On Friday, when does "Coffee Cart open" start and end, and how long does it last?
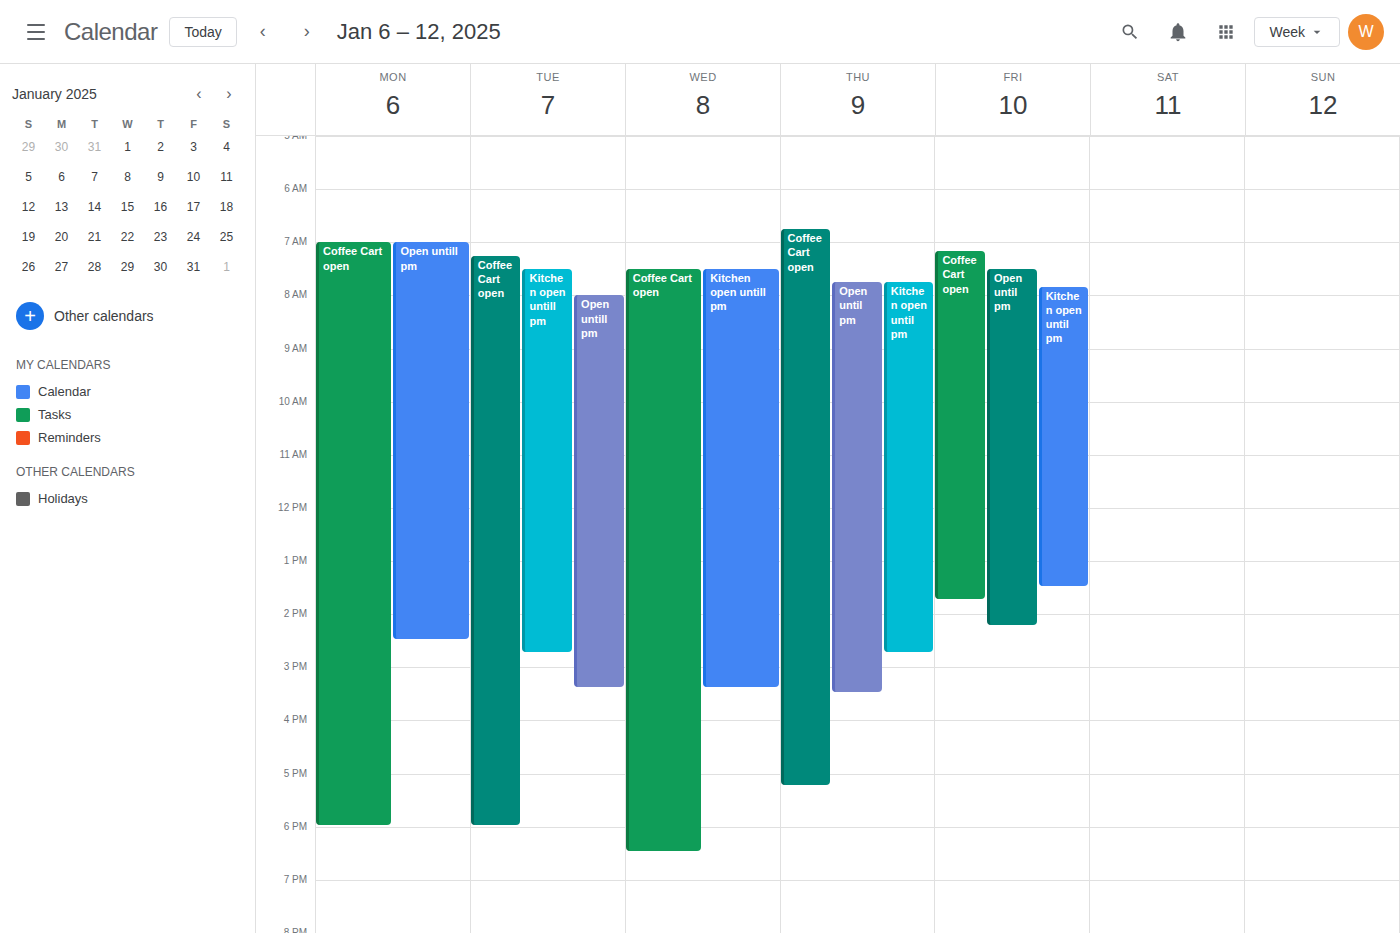
7:10 AM to 1:45 PM, 6 hours 35 minutes